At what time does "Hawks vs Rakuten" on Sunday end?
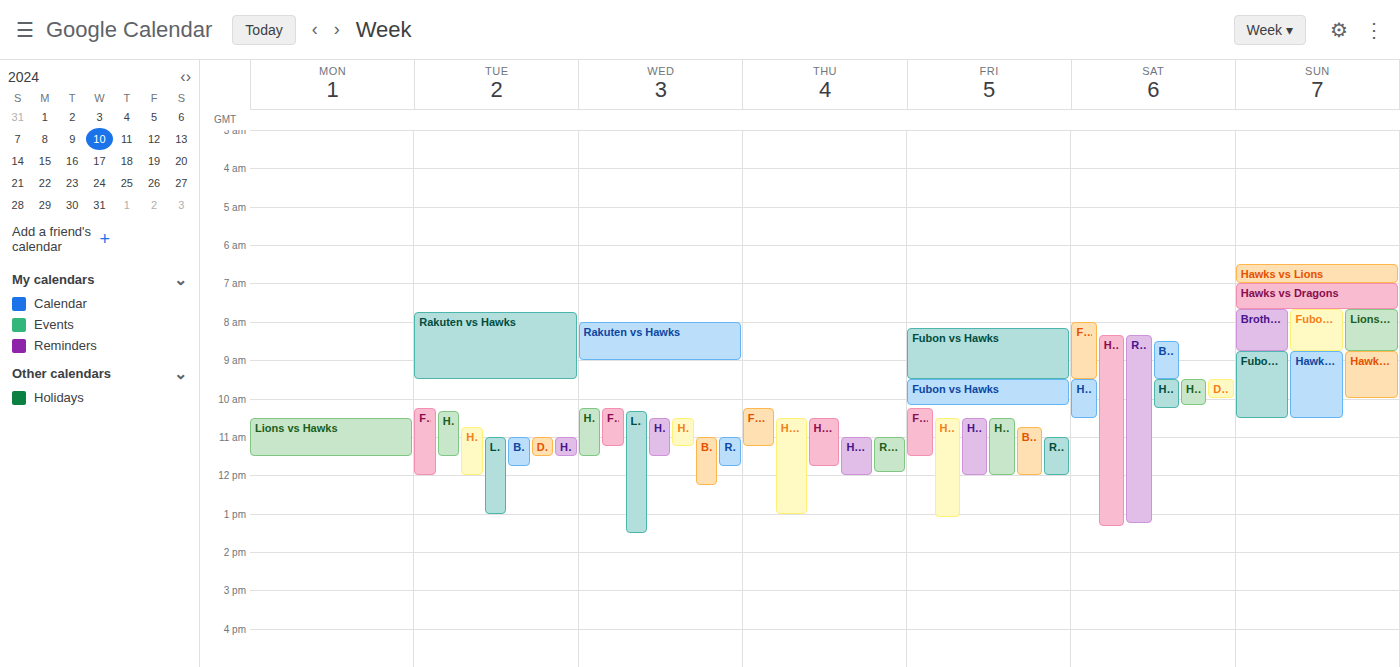
10:00 AM